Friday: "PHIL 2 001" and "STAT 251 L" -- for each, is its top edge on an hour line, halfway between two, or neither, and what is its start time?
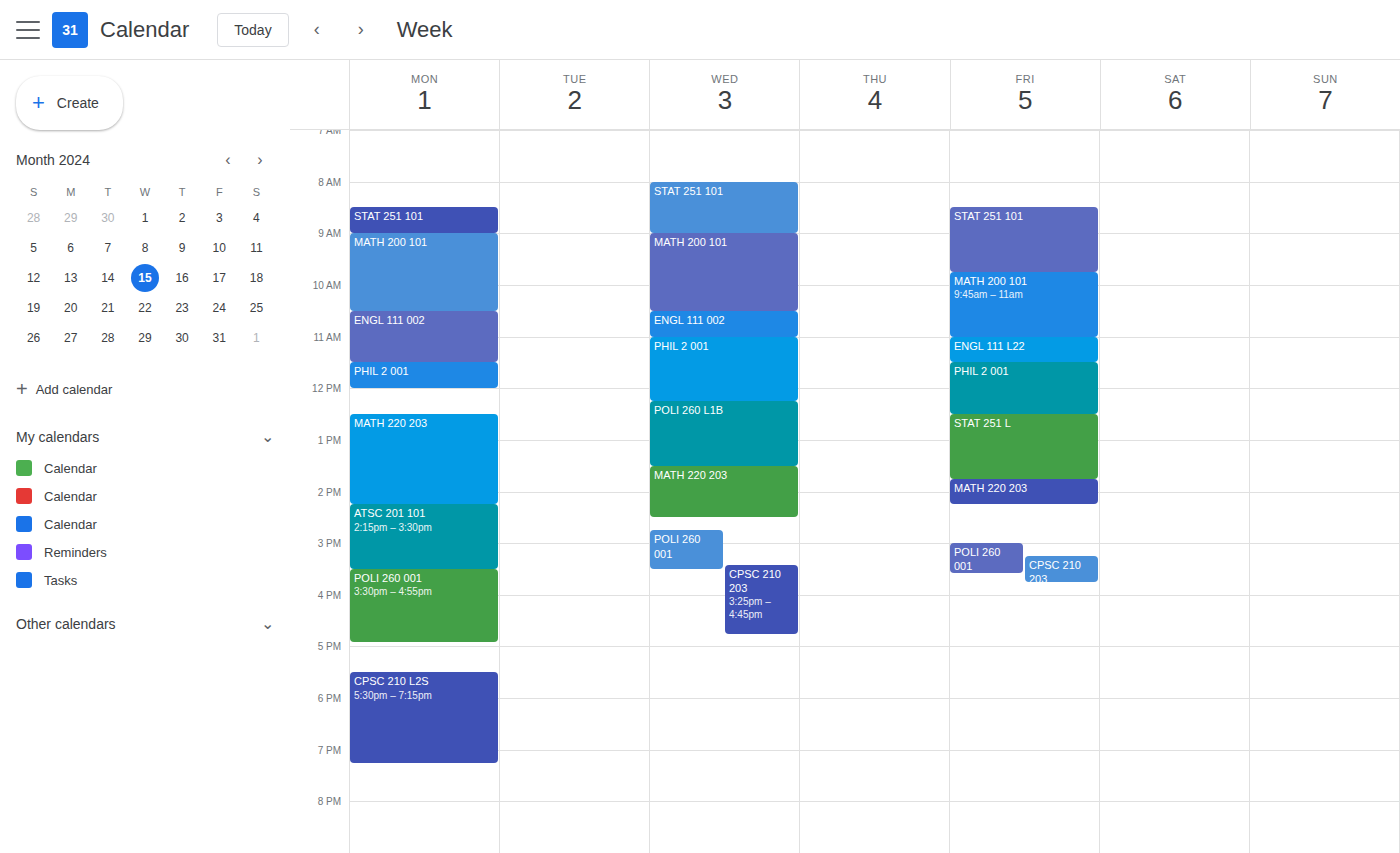
"PHIL 2 001": 11:30 AM, halfway between the 11 AM and 12 PM lines. "STAT 251 L": 12:30 PM, halfway between the 12 PM and 1 PM lines.